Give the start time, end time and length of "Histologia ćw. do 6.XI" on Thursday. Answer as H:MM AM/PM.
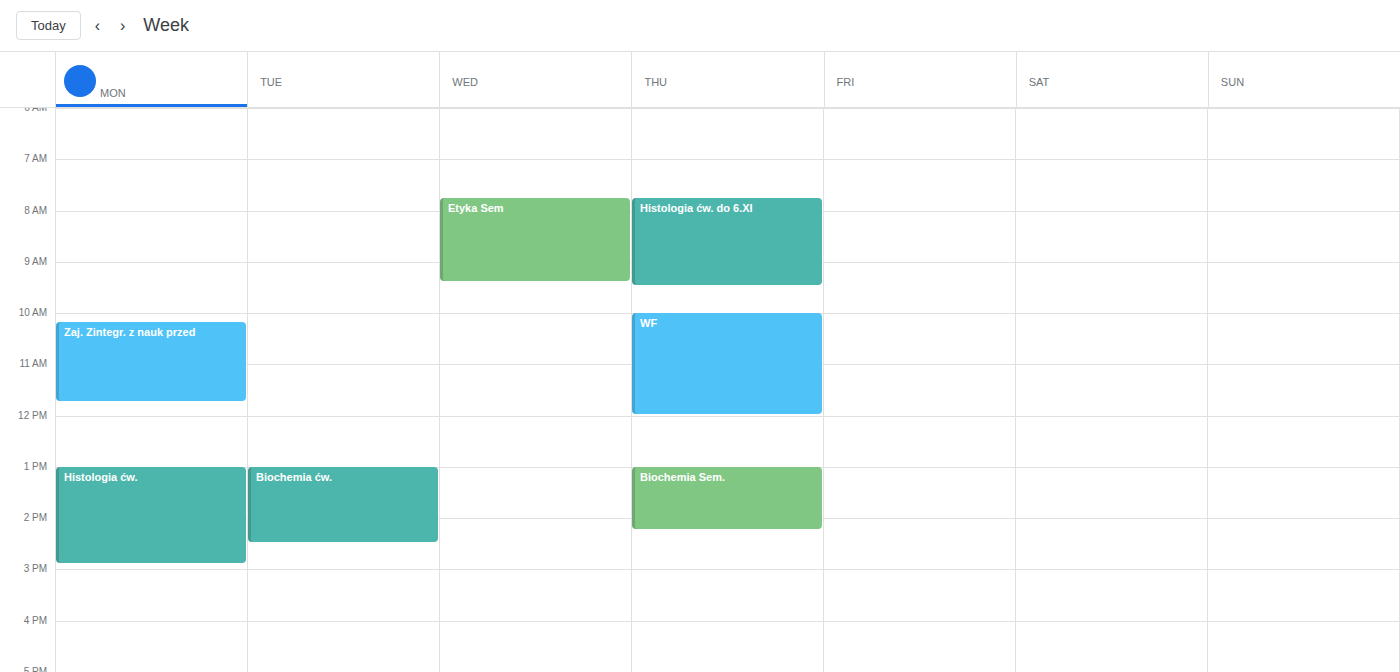
7:45 AM to 9:30 AM, 1 hour 45 minutes